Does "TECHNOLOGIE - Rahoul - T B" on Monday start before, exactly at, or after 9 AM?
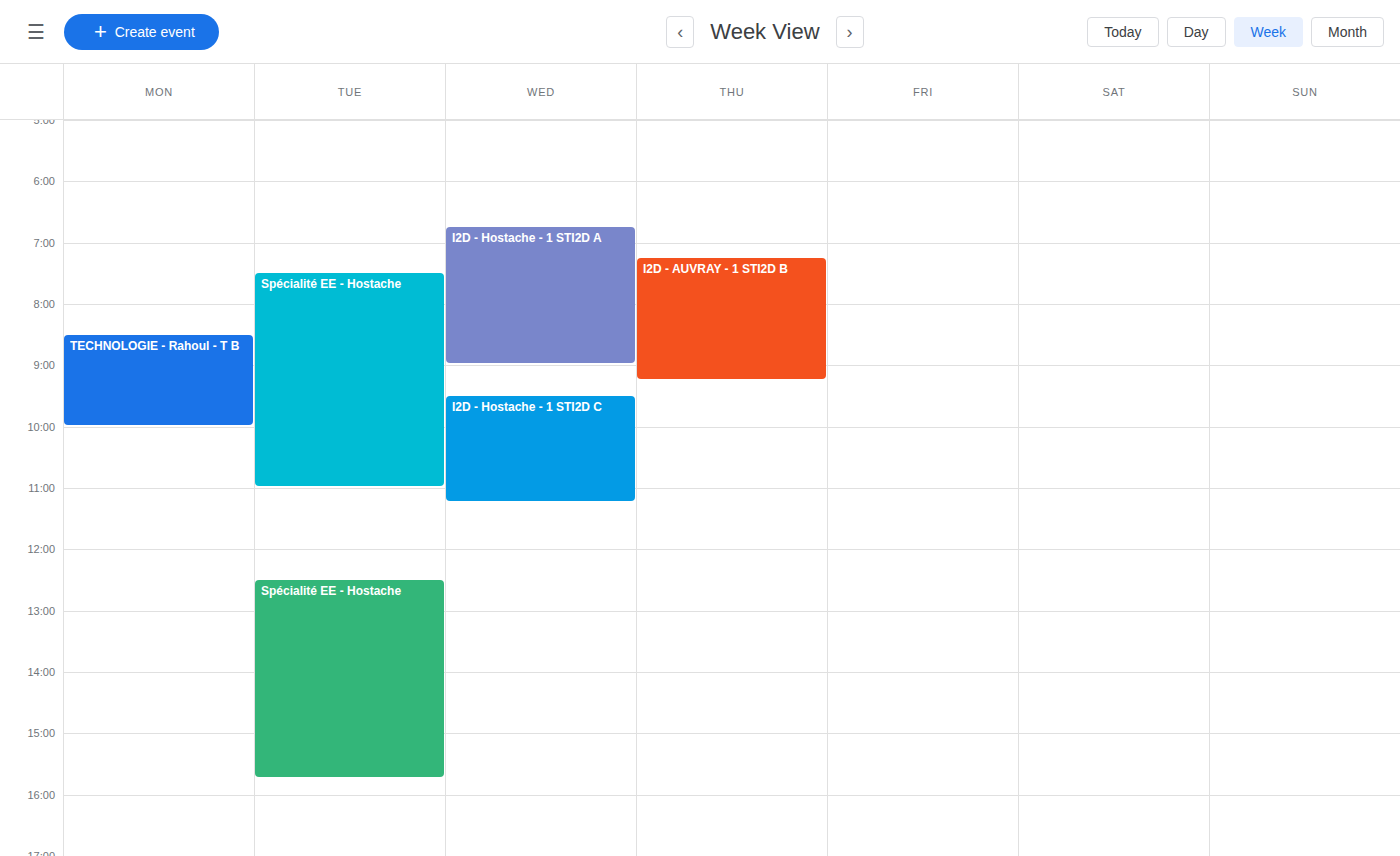
8:30 AM -- before 9 AM, 30 minutes above the 9 AM line.